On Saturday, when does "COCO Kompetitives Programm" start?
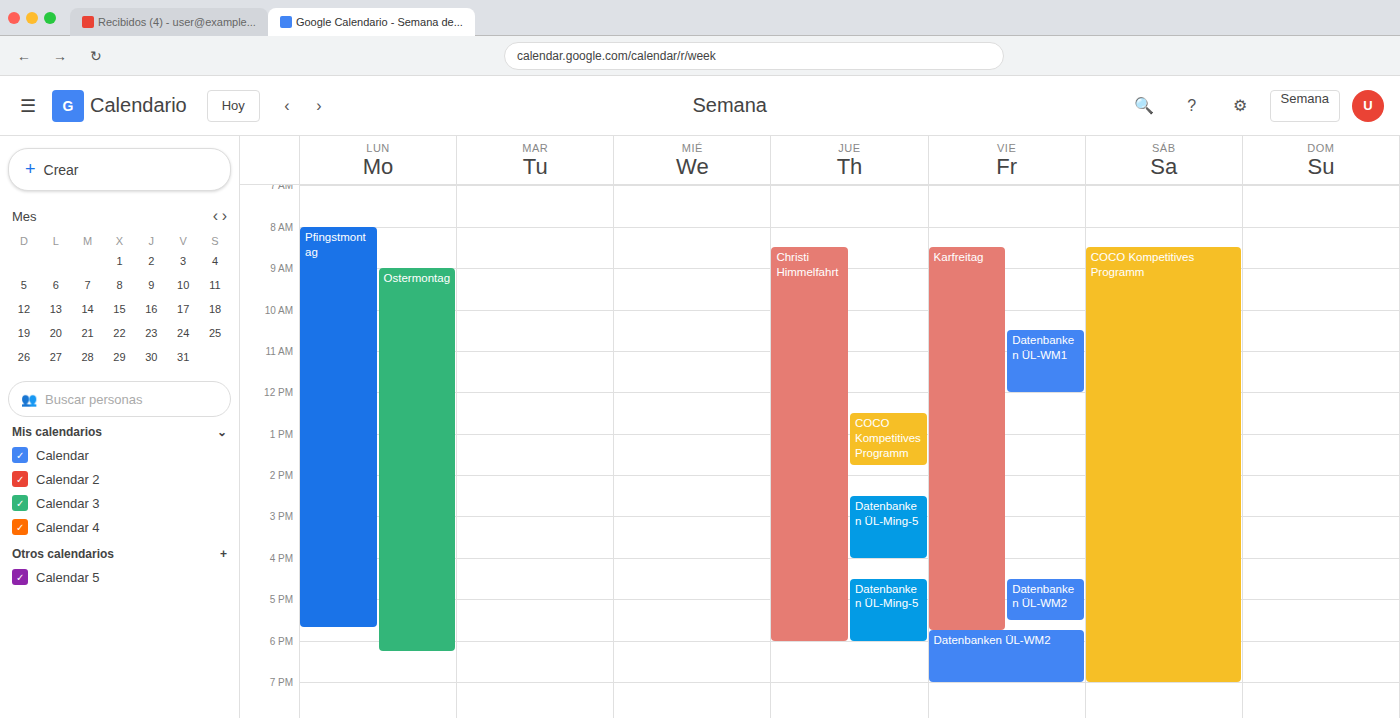
08:30